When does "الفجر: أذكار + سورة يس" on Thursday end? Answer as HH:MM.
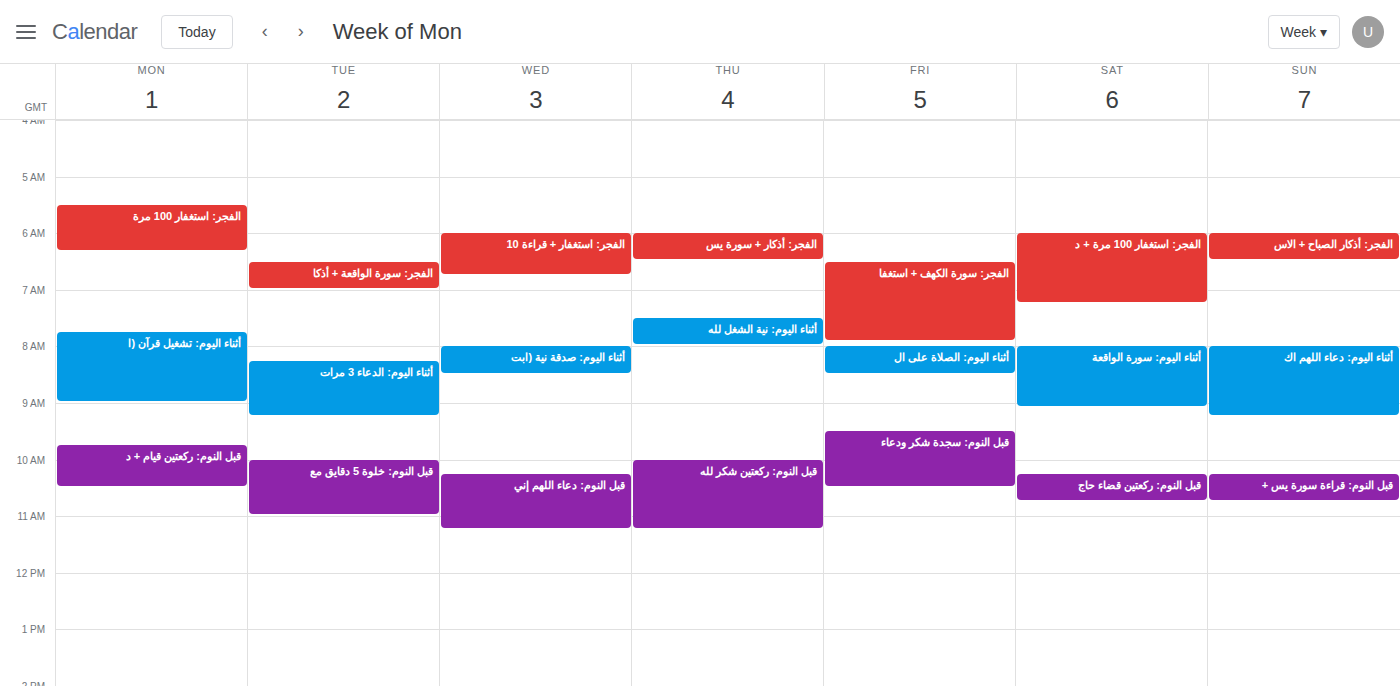
06:30